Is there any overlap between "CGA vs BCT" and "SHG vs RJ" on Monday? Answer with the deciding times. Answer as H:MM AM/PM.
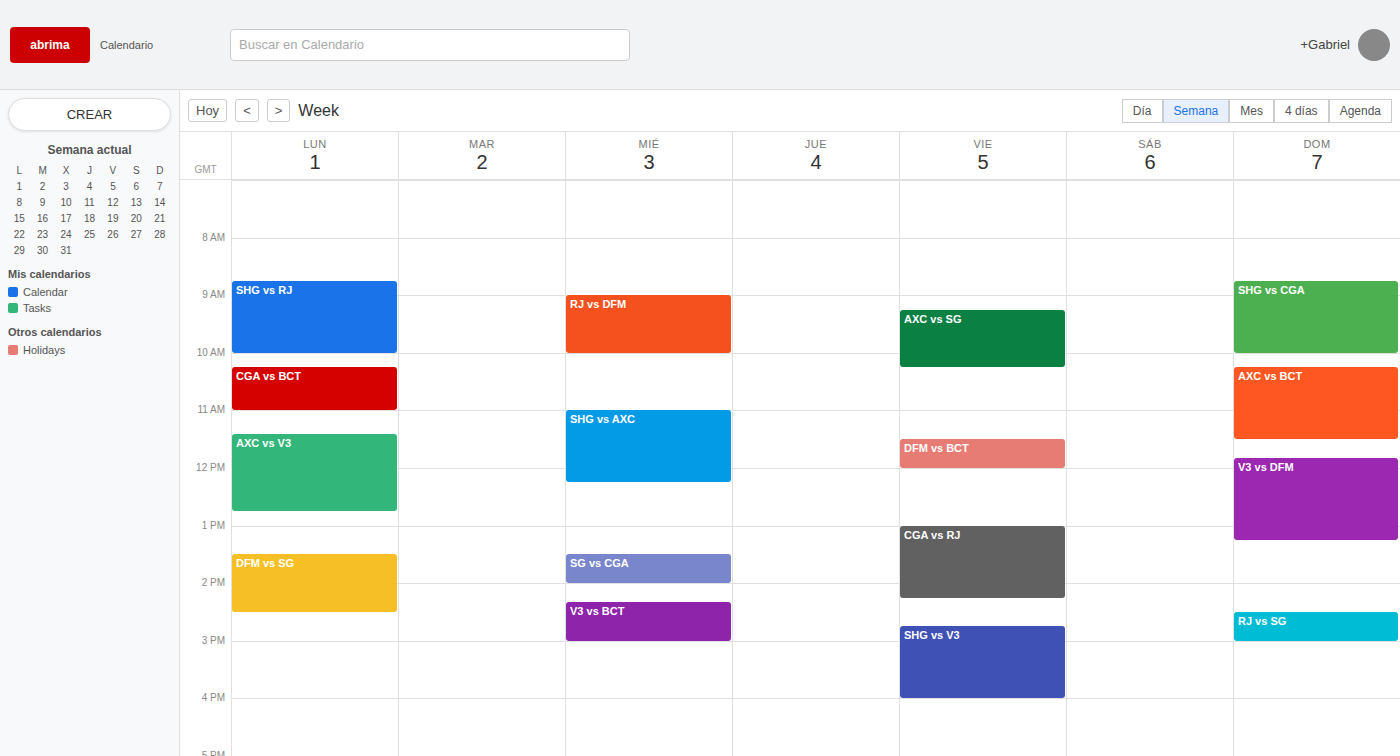
"SHG vs RJ" ends at 10:00 AM and "CGA vs BCT" starts at 10:15 AM -- no overlap.